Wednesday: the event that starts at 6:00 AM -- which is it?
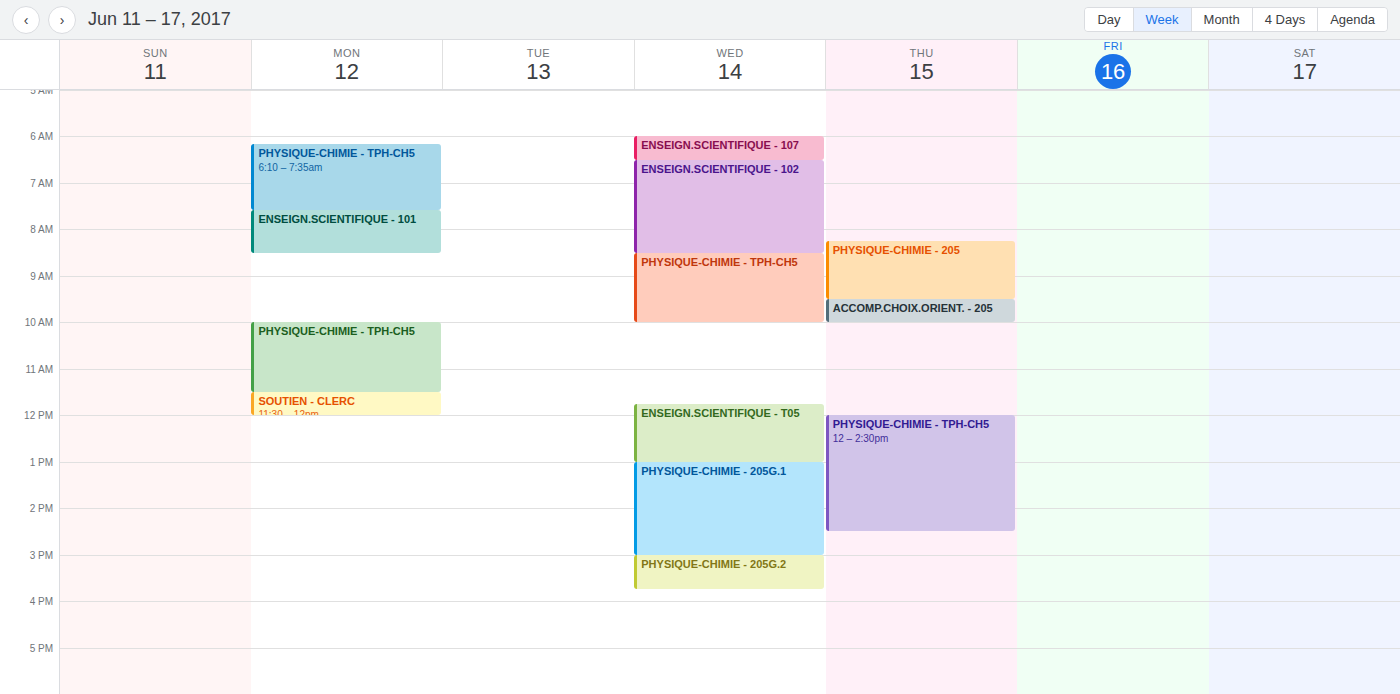
"ENSEIGN.SCIENTIFIQUE - 107"